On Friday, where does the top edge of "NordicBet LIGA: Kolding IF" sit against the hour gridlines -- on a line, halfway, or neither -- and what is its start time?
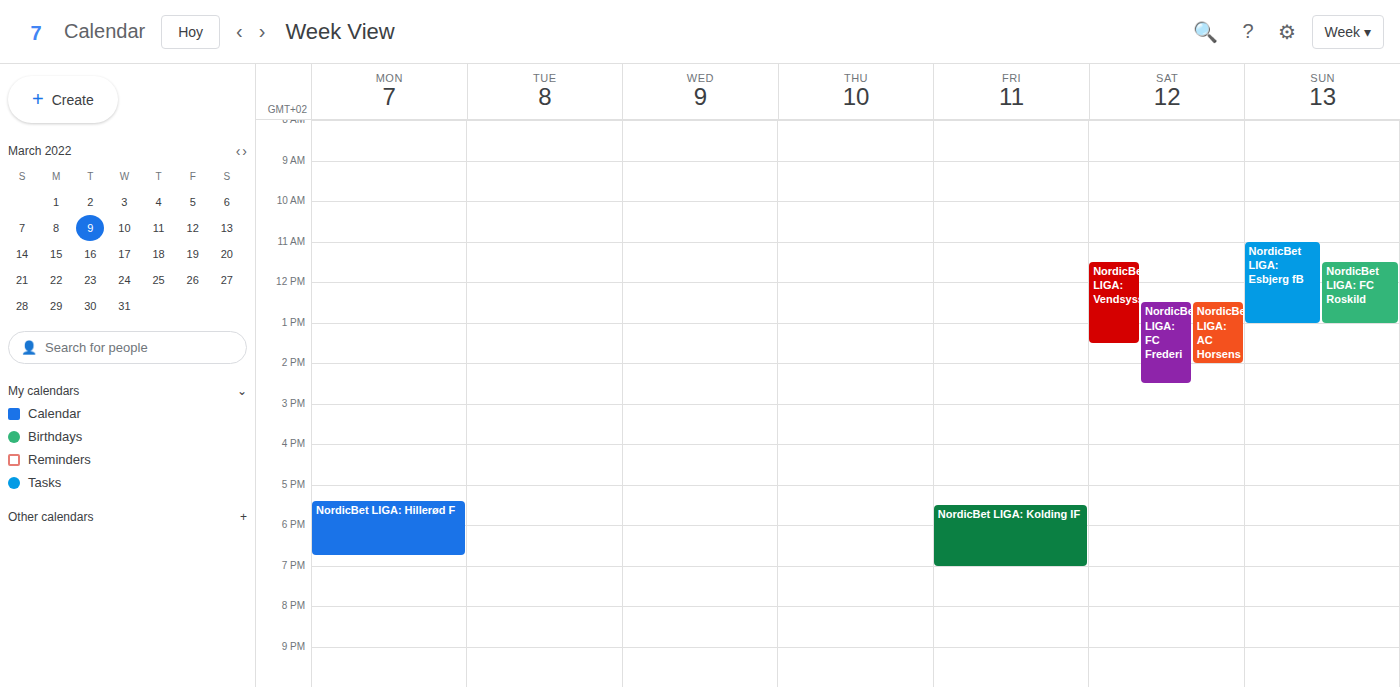
5:30 PM -- halfway between the 5 PM and 6 PM lines.